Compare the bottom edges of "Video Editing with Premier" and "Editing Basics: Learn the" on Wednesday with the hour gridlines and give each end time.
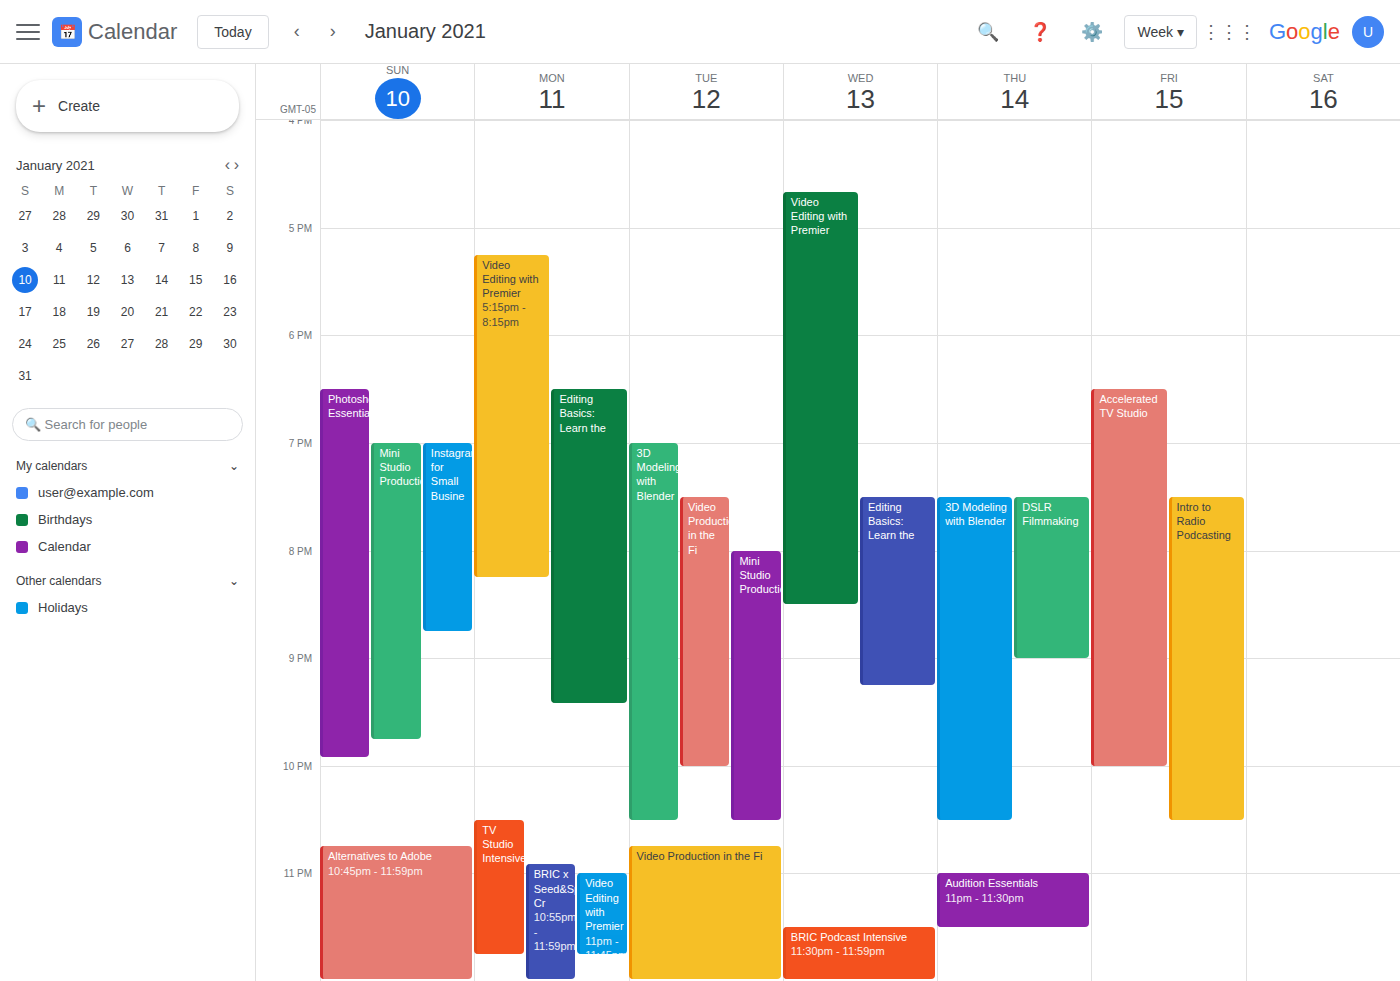
"Video Editing with Premier": 8:30 PM, halfway between the 8 PM and 9 PM lines. "Editing Basics: Learn the": 9:15 PM, neither: a quarter of the way from the 9 PM line to the 10 PM line.